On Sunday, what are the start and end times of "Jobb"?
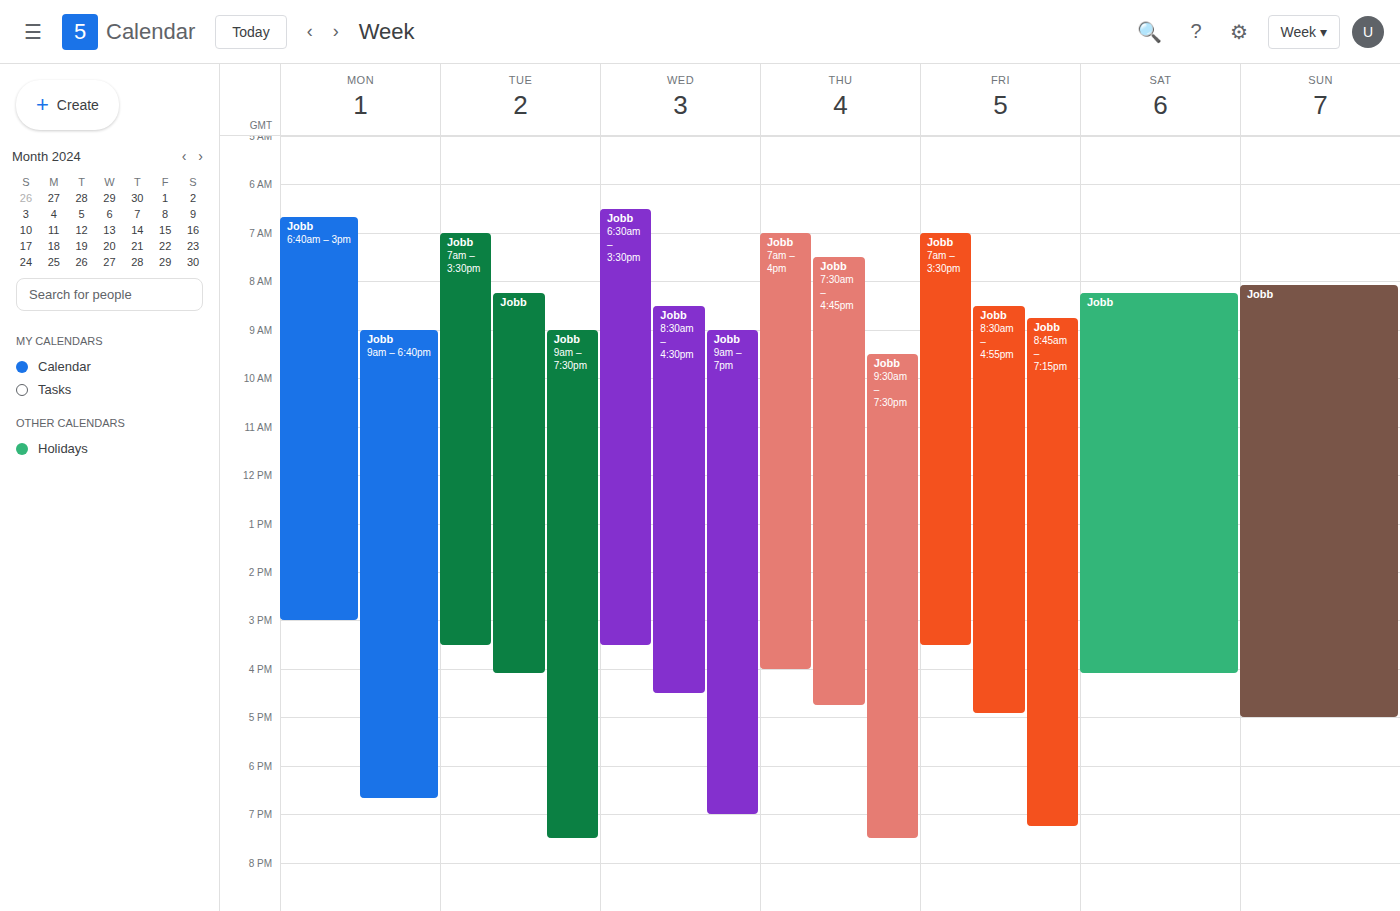
8:05 AM to 5:00 PM